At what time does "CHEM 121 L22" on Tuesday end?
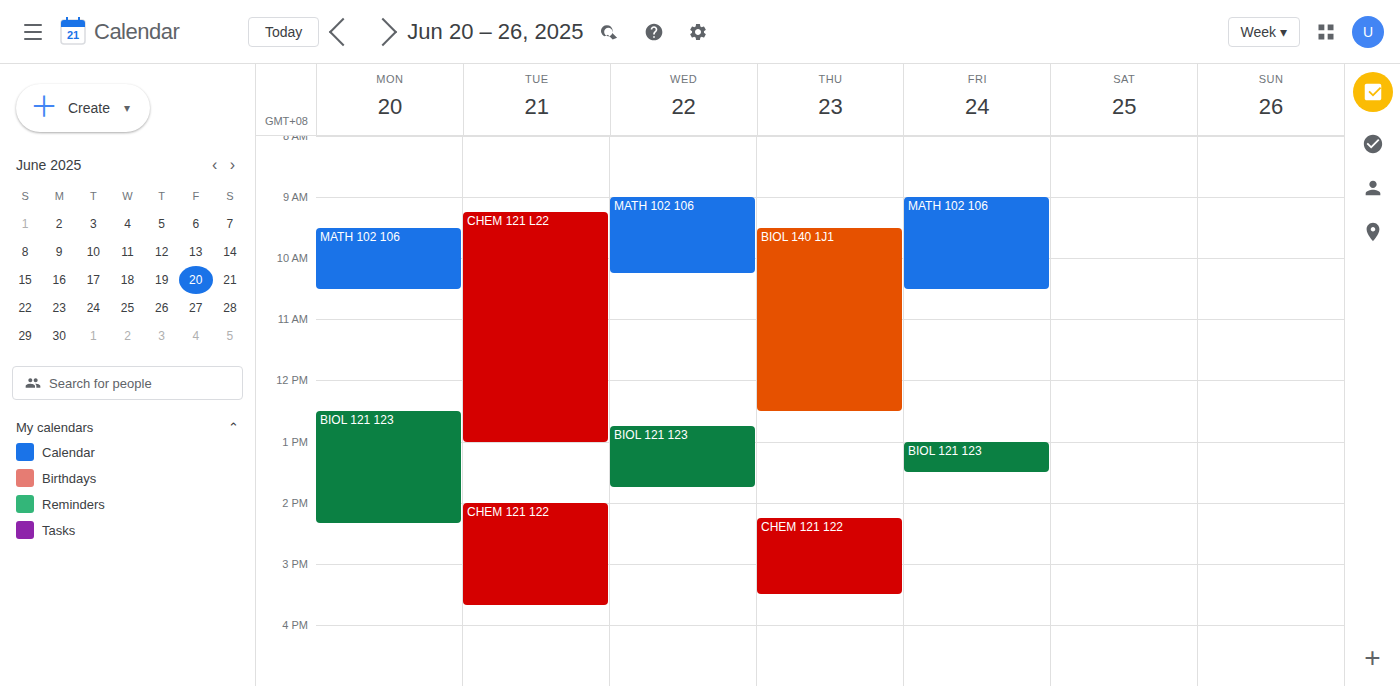
1:00 PM